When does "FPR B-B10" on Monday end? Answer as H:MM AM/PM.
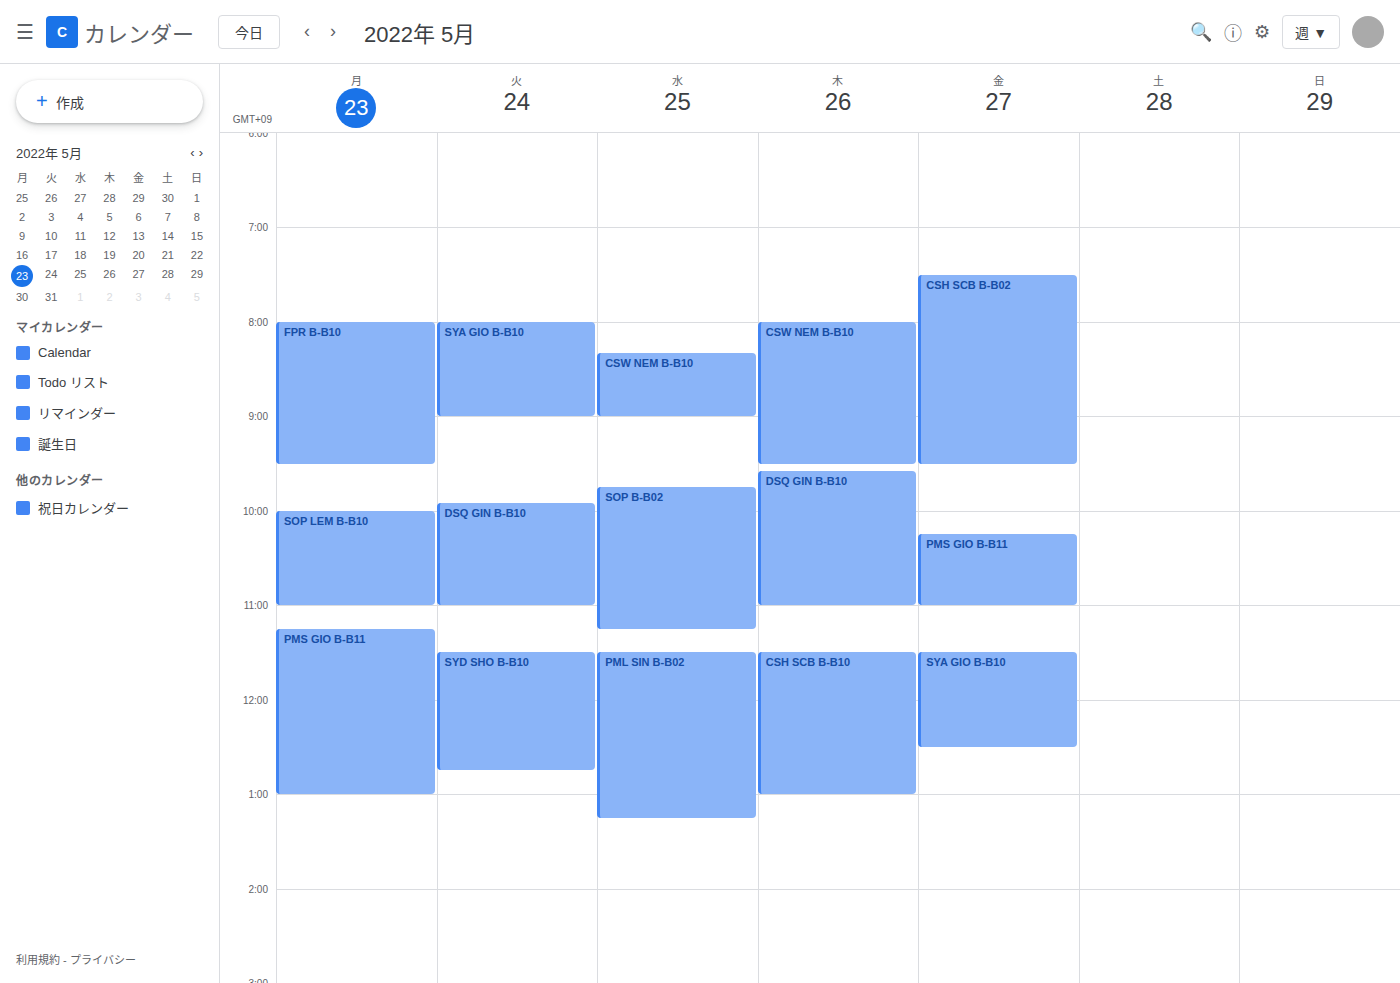
9:30 AM